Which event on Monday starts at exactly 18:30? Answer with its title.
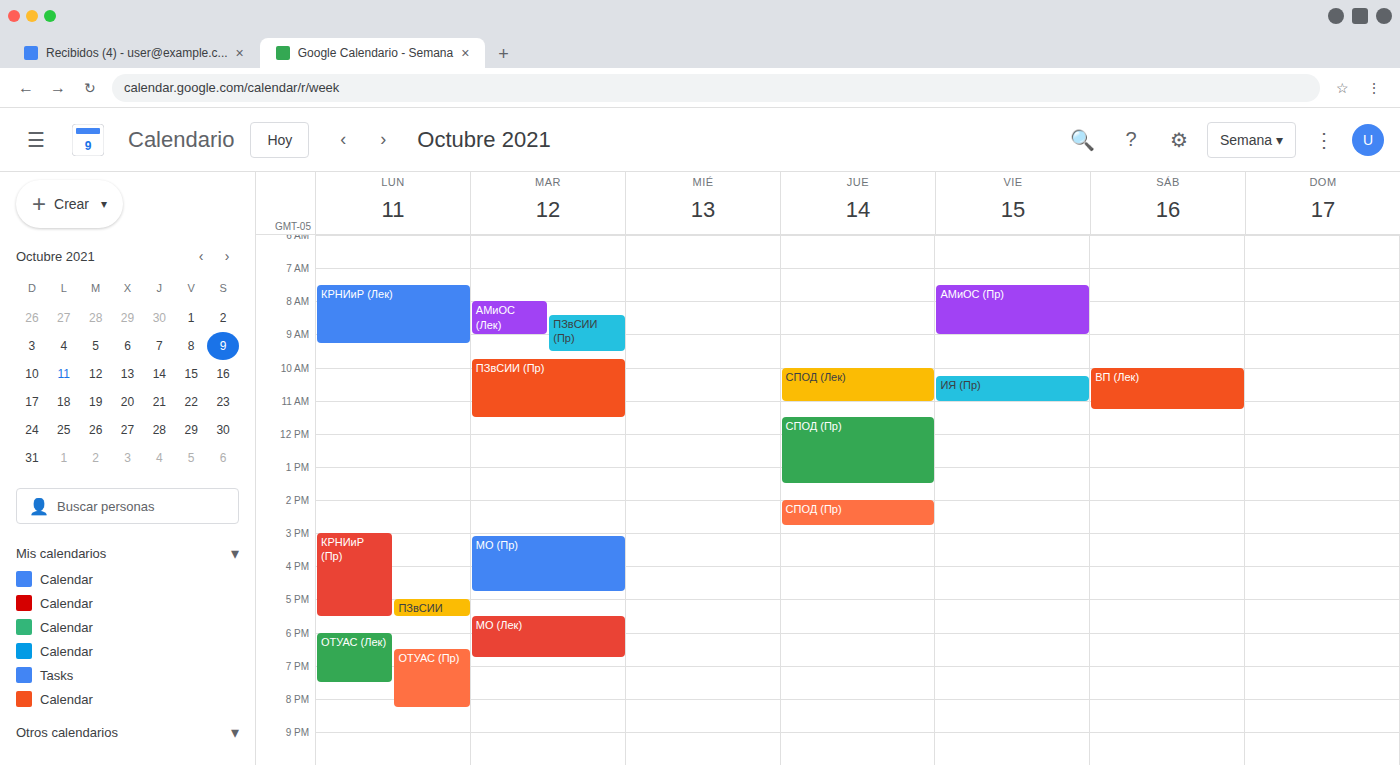
"ОТУАС (Пр)"